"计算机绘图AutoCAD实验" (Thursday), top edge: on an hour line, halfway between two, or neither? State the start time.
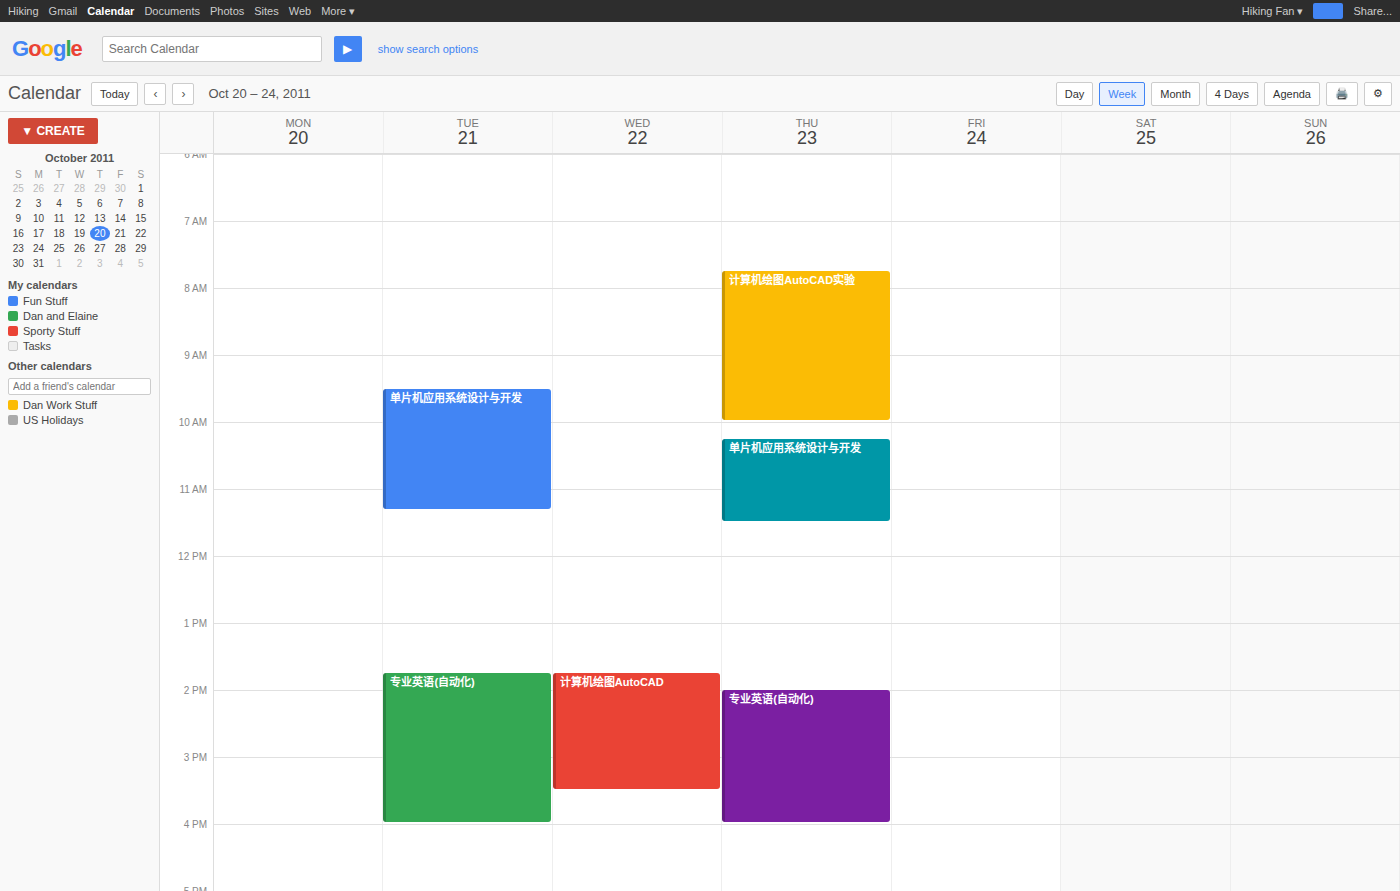
7:45 AM -- neither: three quarters of the way from the 7 AM line to the 8 AM line.